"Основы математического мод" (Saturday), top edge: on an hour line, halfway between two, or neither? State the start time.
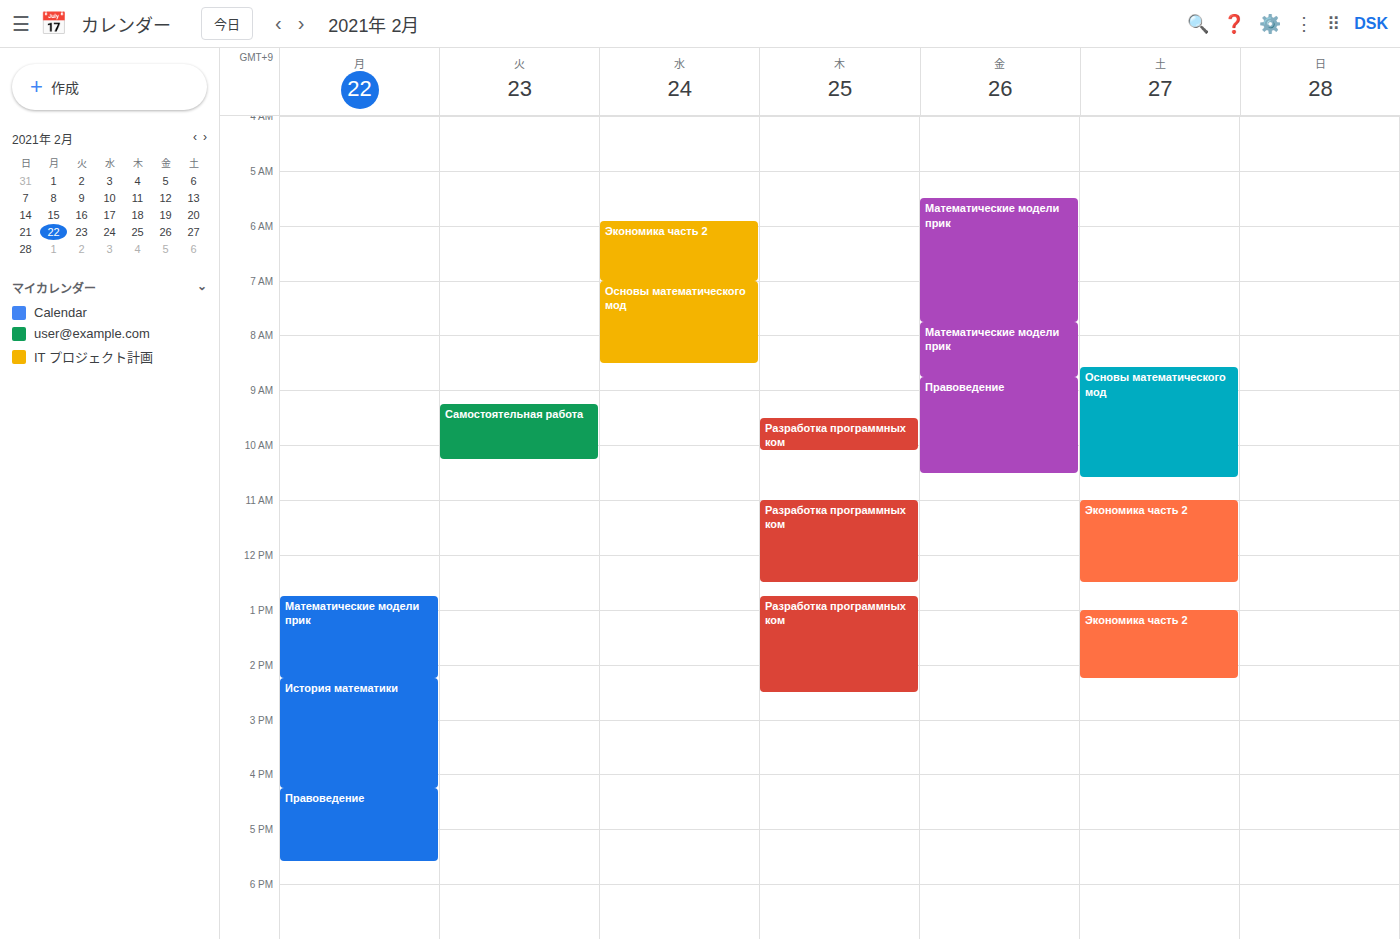
08:35 -- neither: 35 minutes below the 08:00 line and 25 minutes above the 09:00 line.